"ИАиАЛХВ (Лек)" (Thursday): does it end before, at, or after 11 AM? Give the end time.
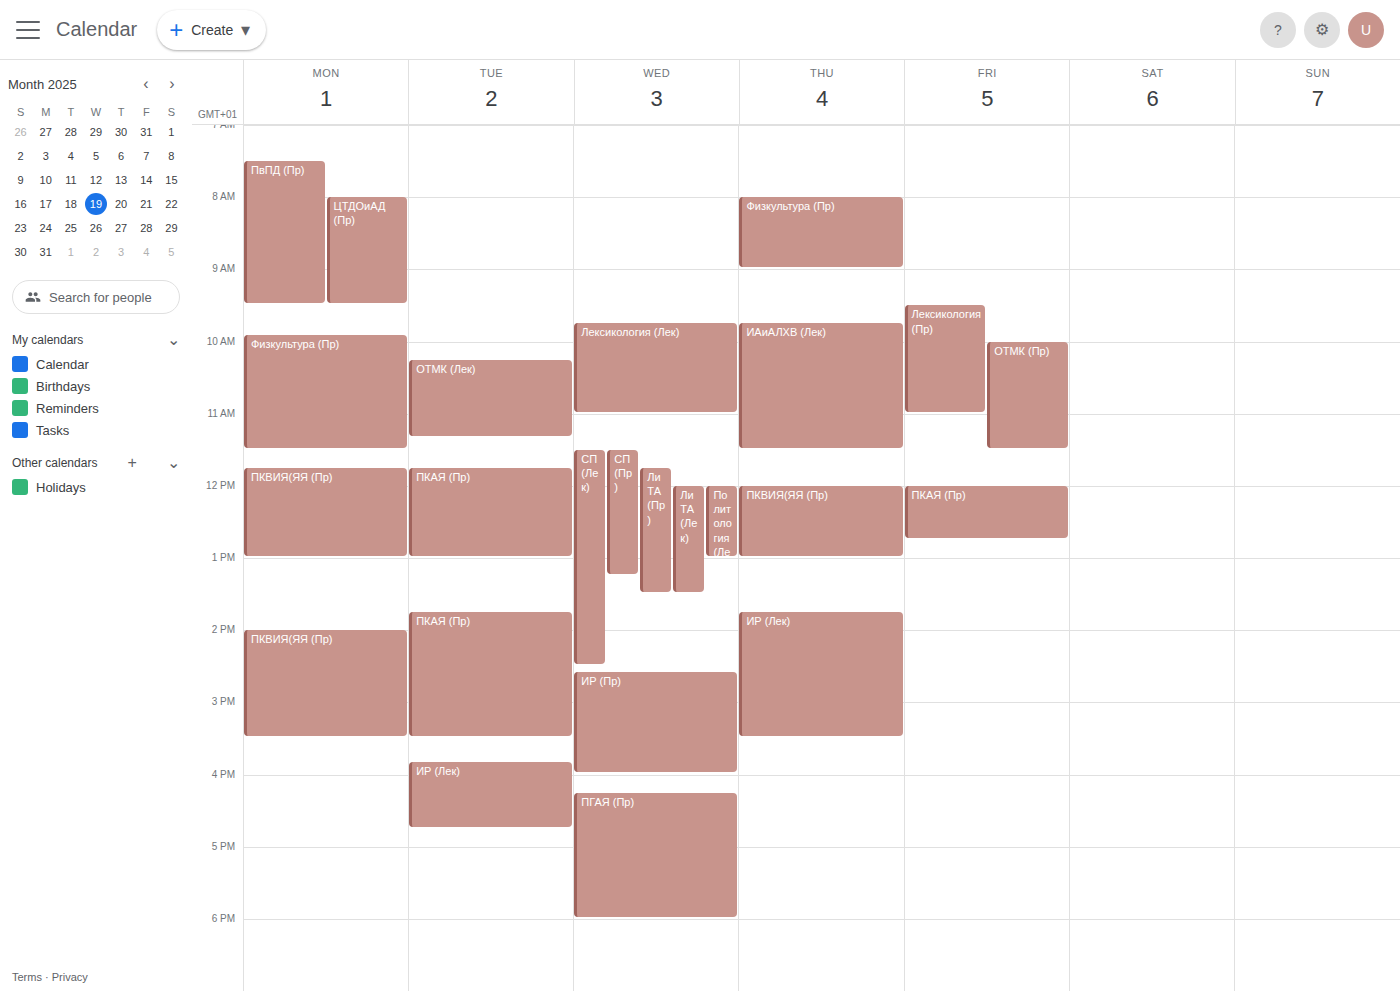
11:30 AM -- after 11 AM, 30 minutes below the 11 AM line.